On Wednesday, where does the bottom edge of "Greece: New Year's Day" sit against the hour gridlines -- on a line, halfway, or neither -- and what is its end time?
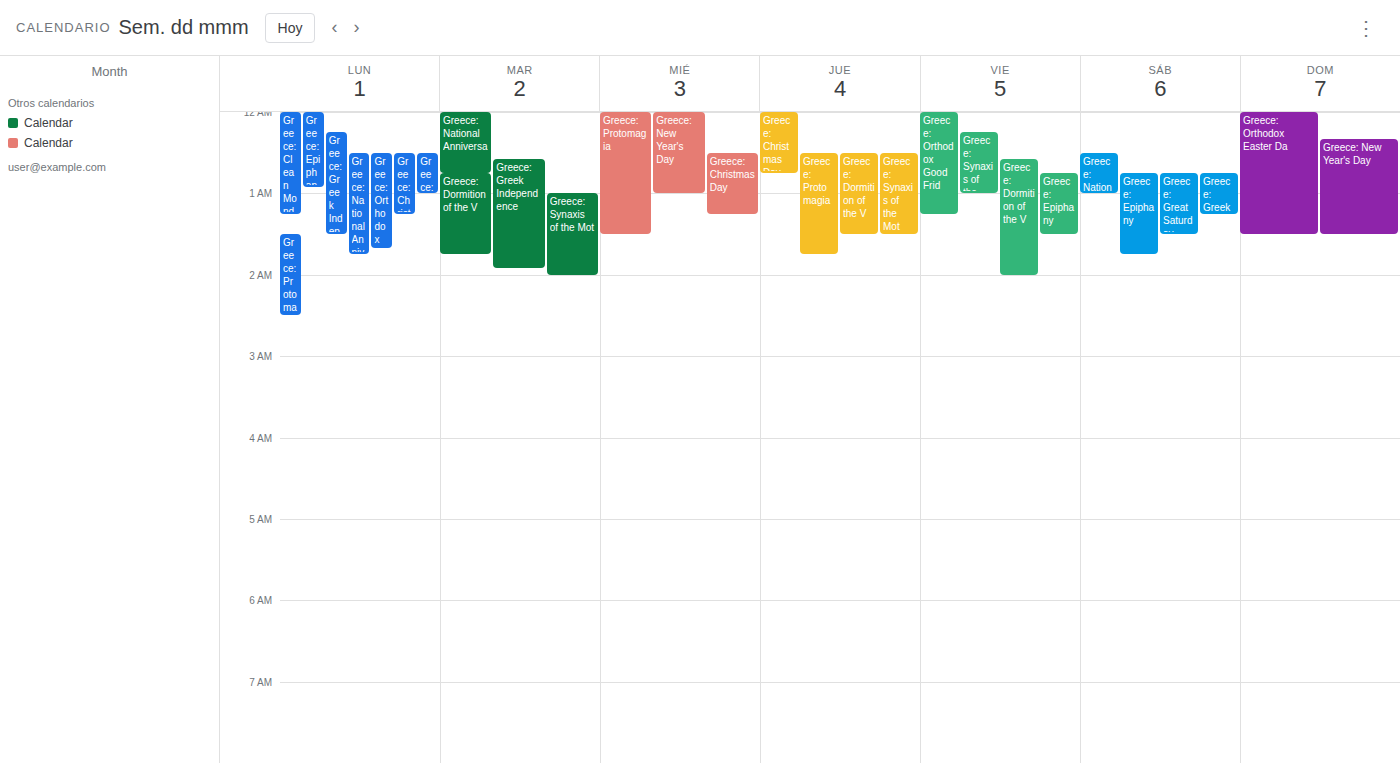
1:00 AM -- exactly on the 1 AM line.